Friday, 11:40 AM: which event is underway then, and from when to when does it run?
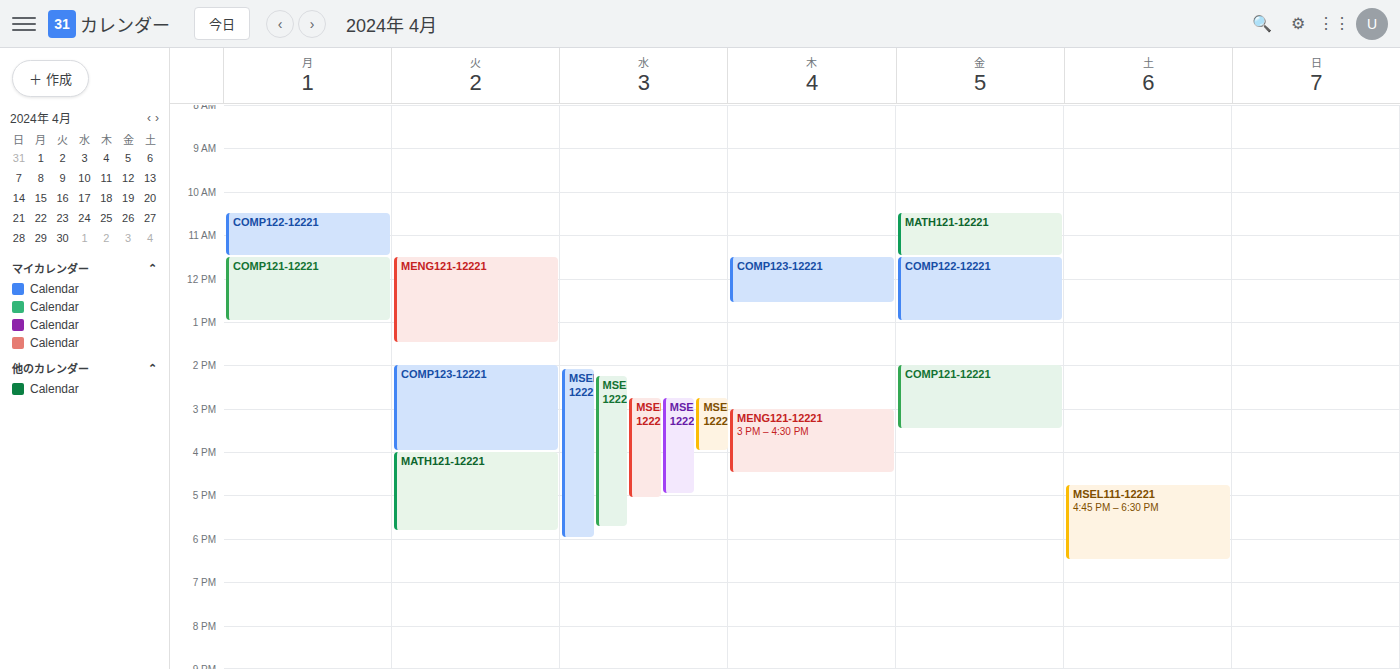
"COMP122-12221", 11:30 AM to 1:00 PM